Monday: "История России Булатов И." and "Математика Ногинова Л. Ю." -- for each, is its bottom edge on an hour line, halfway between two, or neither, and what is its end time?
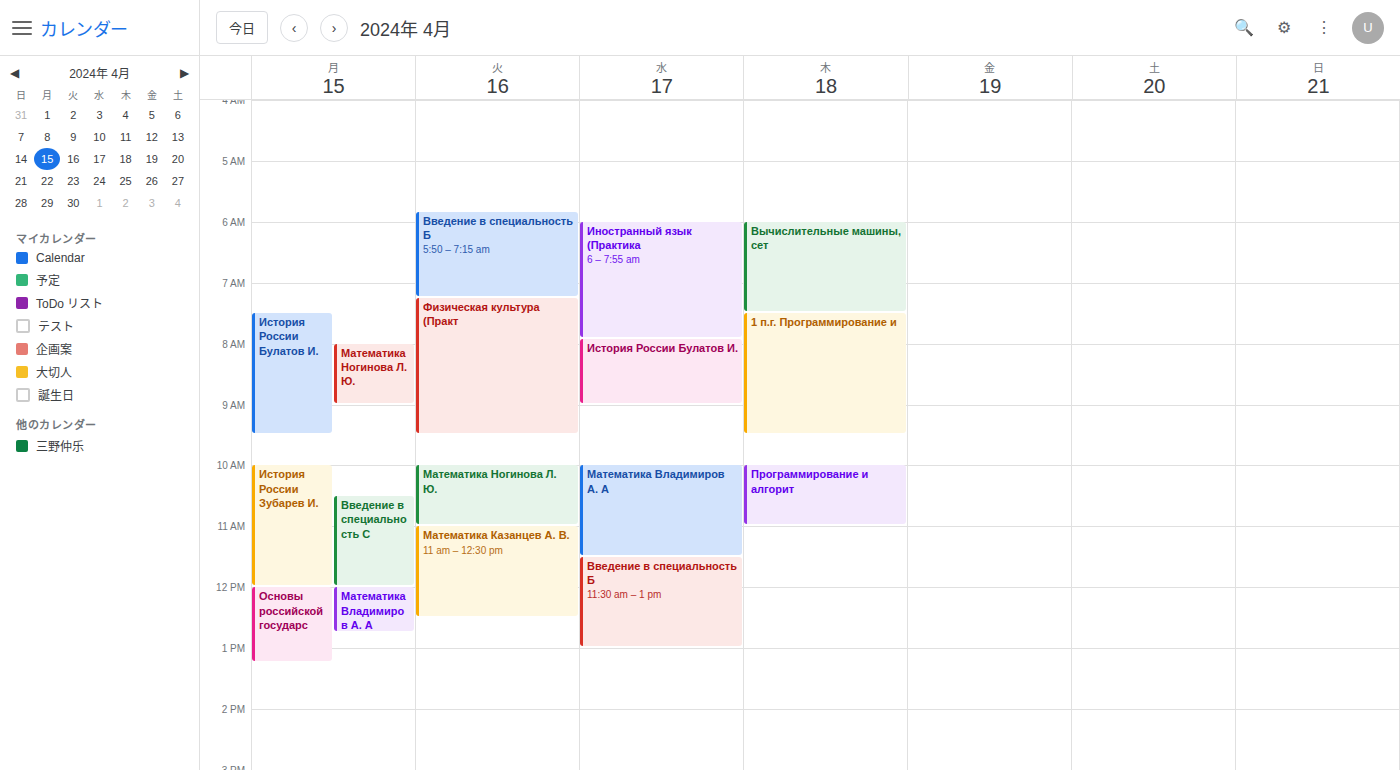
"История России Булатов И.": 9:30 AM, halfway between the 9 AM and 10 AM lines. "Математика Ногинова Л. Ю.": 9:00 AM, exactly on the 9 AM line.